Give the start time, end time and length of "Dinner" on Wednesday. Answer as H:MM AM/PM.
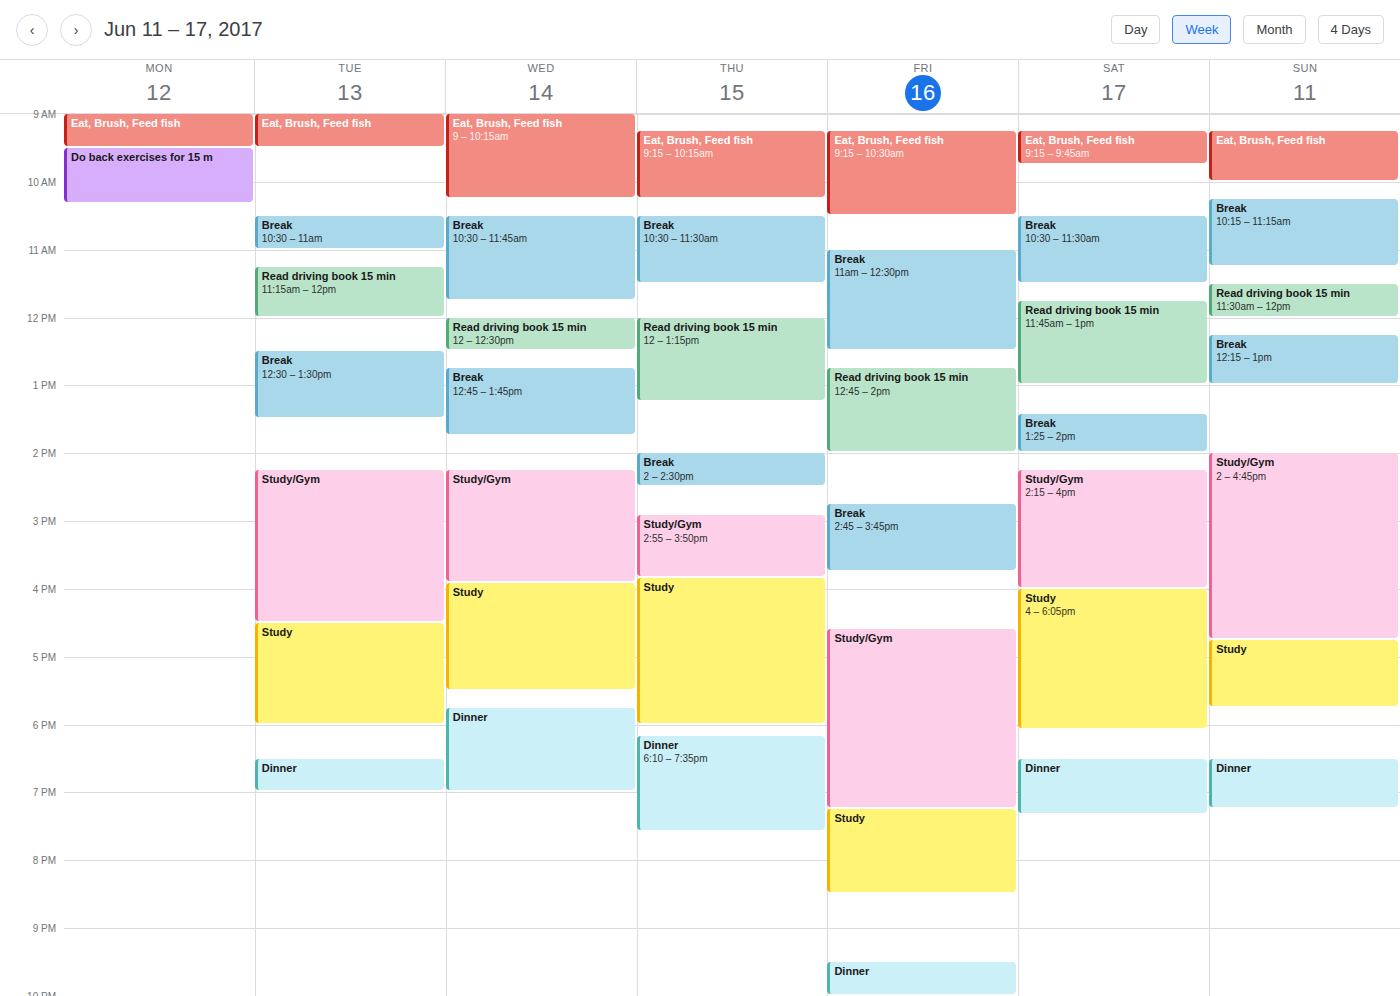
5:45 PM to 7:00 PM, 1 hour 15 minutes